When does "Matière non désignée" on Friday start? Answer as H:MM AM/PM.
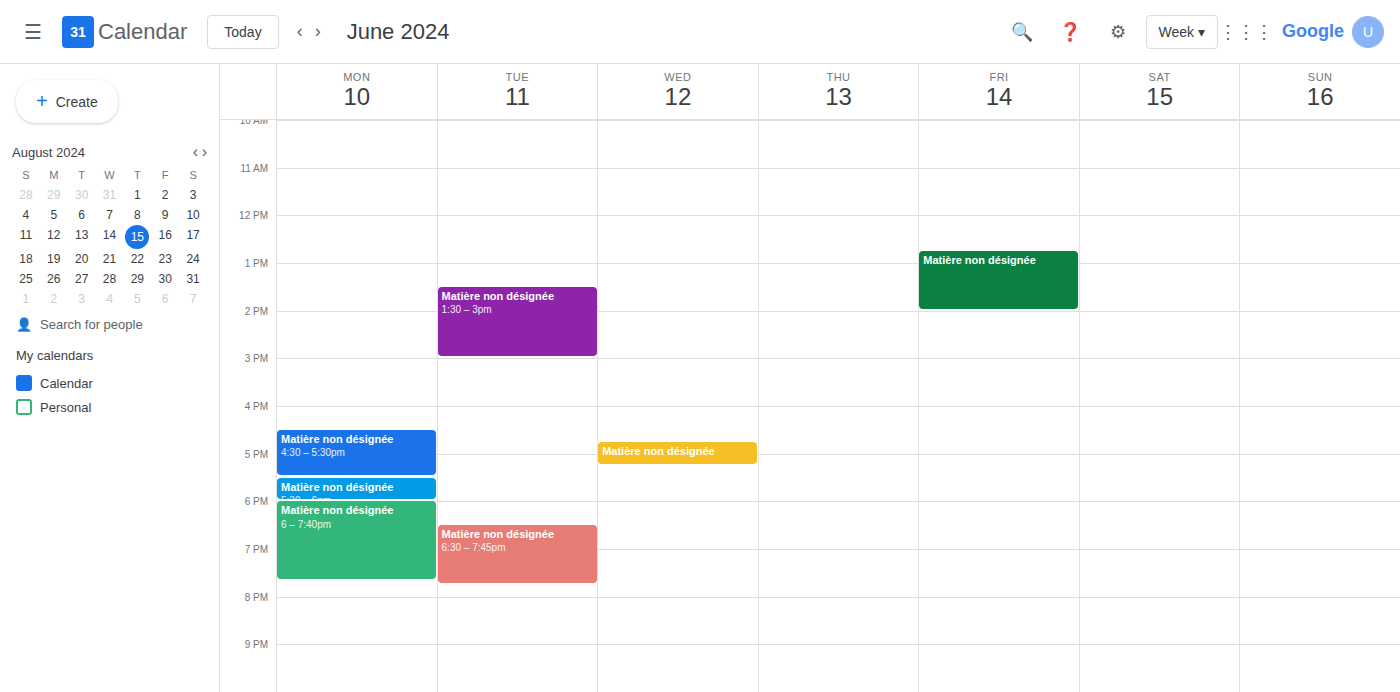
12:45 PM